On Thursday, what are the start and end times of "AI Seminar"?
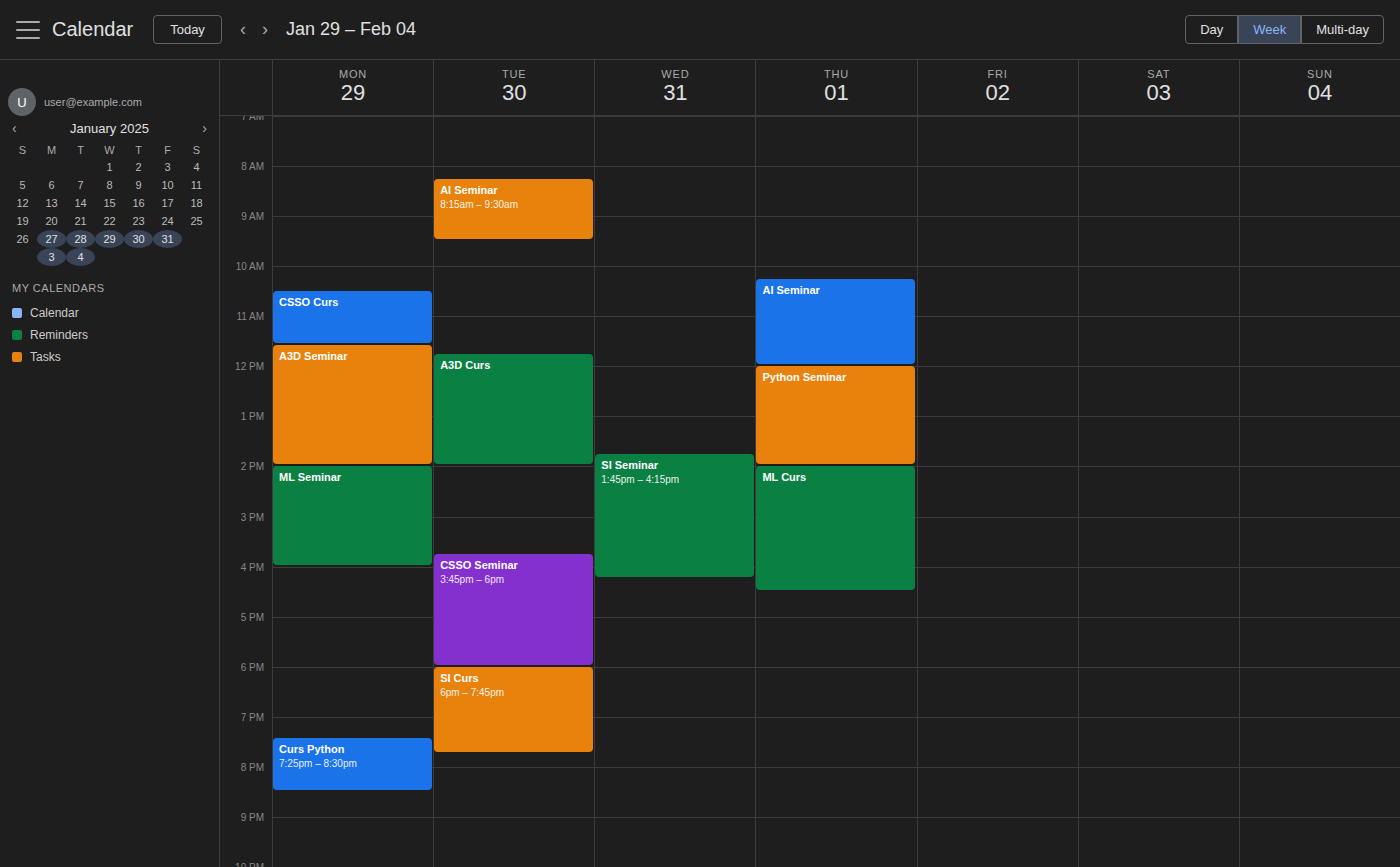
10:15 AM to 12:00 PM